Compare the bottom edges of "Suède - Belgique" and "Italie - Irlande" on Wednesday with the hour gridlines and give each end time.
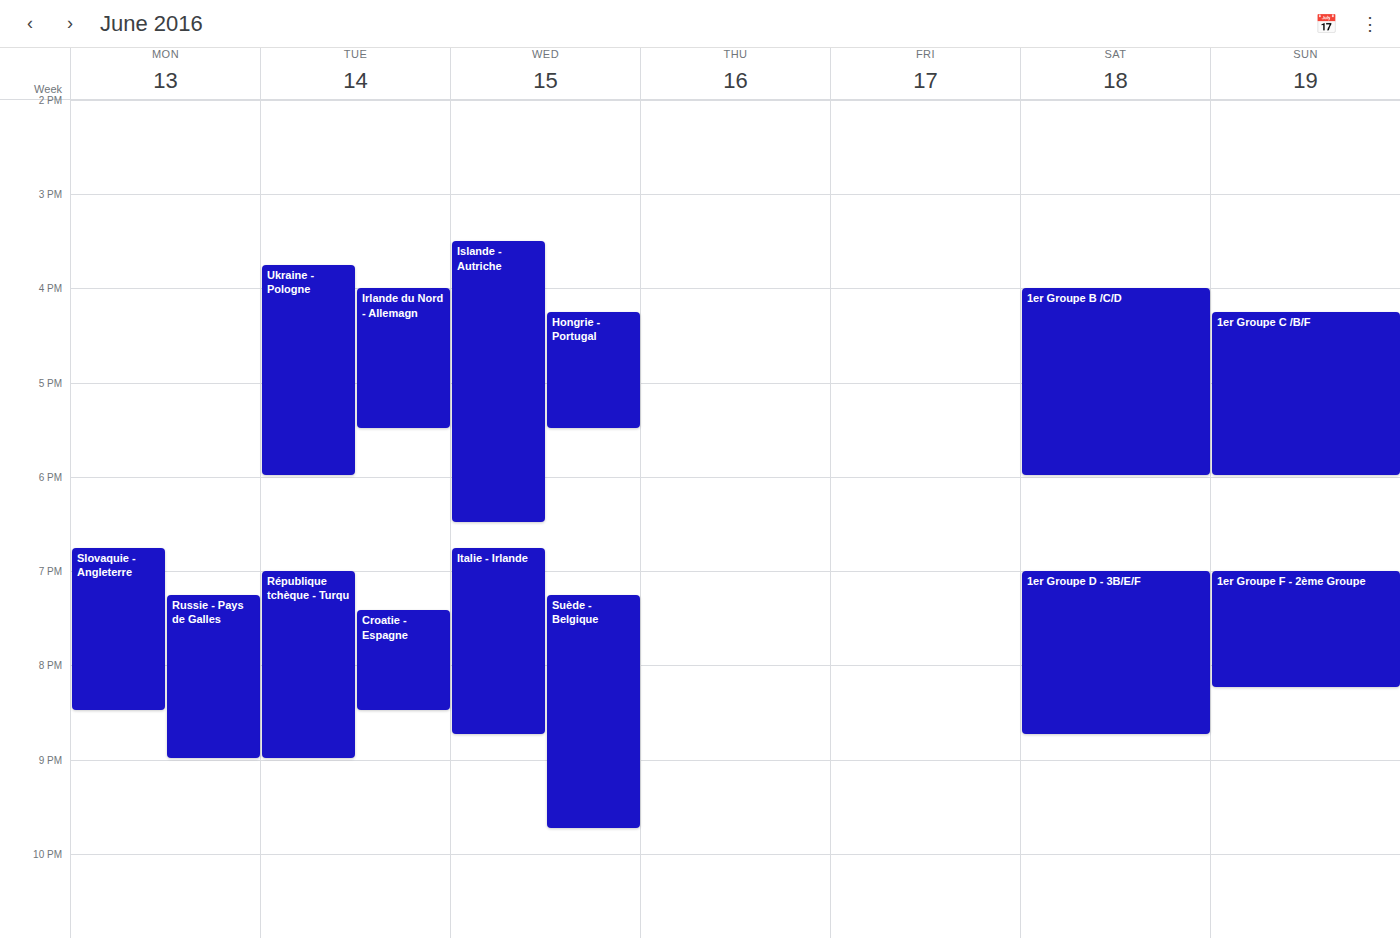
"Suède - Belgique": 21:45, neither: three quarters of the way from the 21:00 line to the 22:00 line. "Italie - Irlande": 20:45, neither: three quarters of the way from the 20:00 line to the 21:00 line.